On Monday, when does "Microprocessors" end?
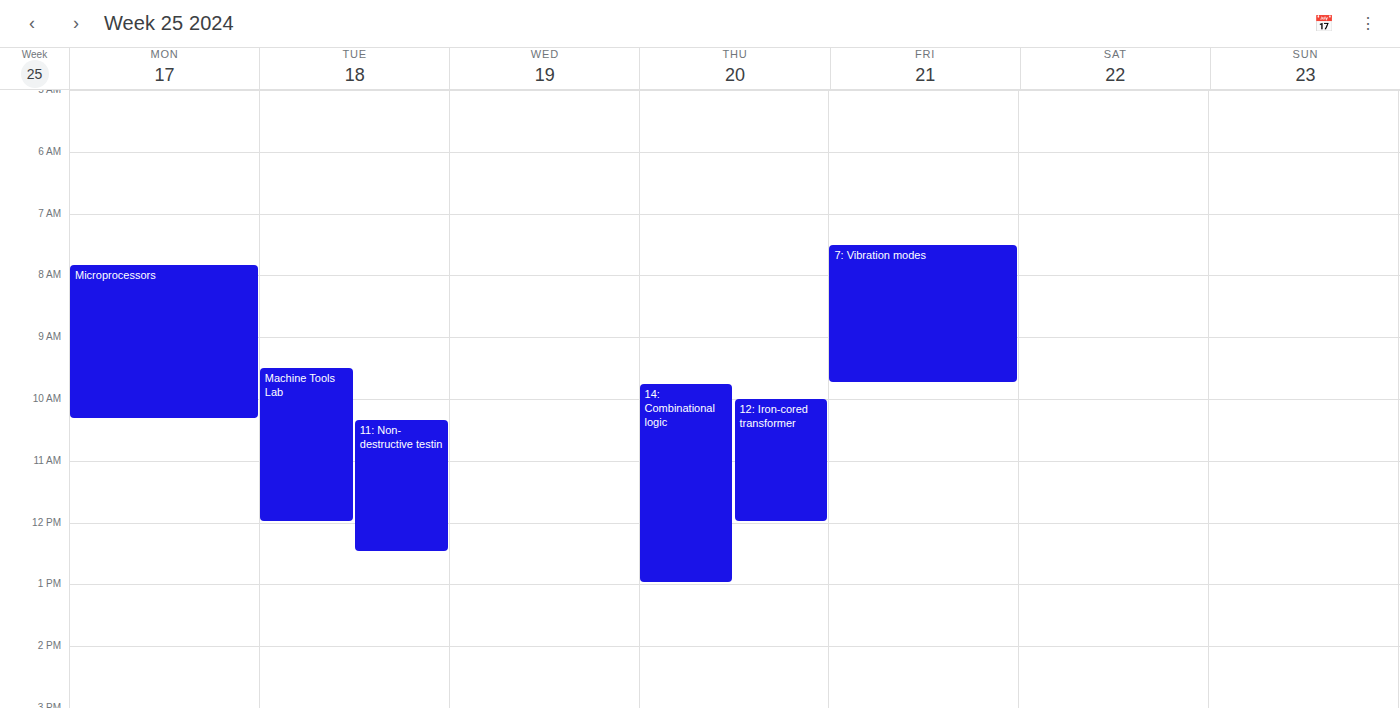
10:20 AM